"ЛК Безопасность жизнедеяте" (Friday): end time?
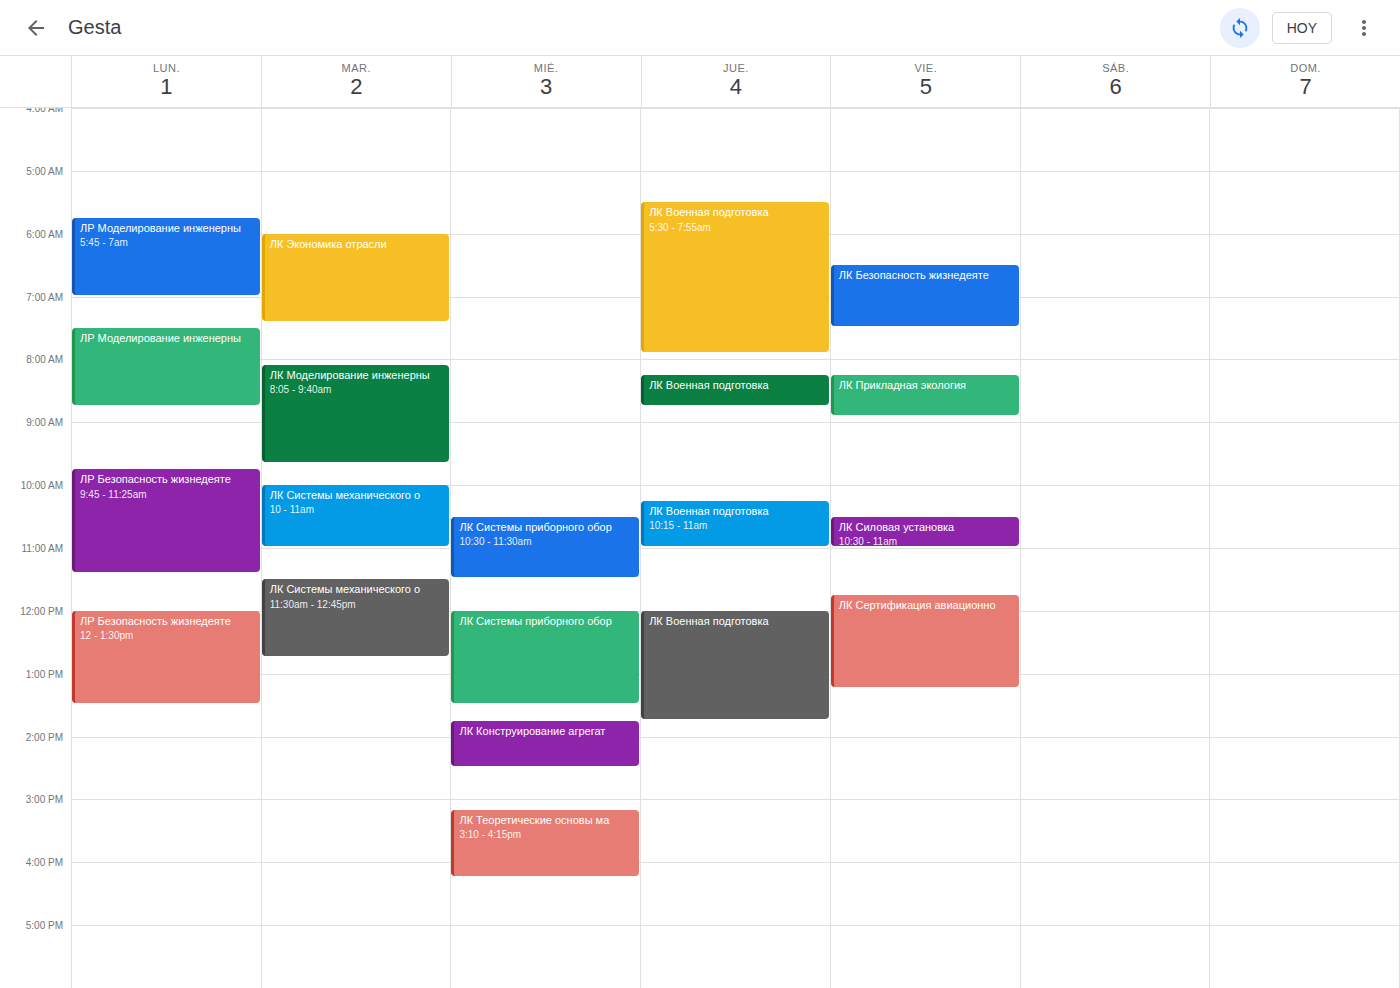
7:30 AM